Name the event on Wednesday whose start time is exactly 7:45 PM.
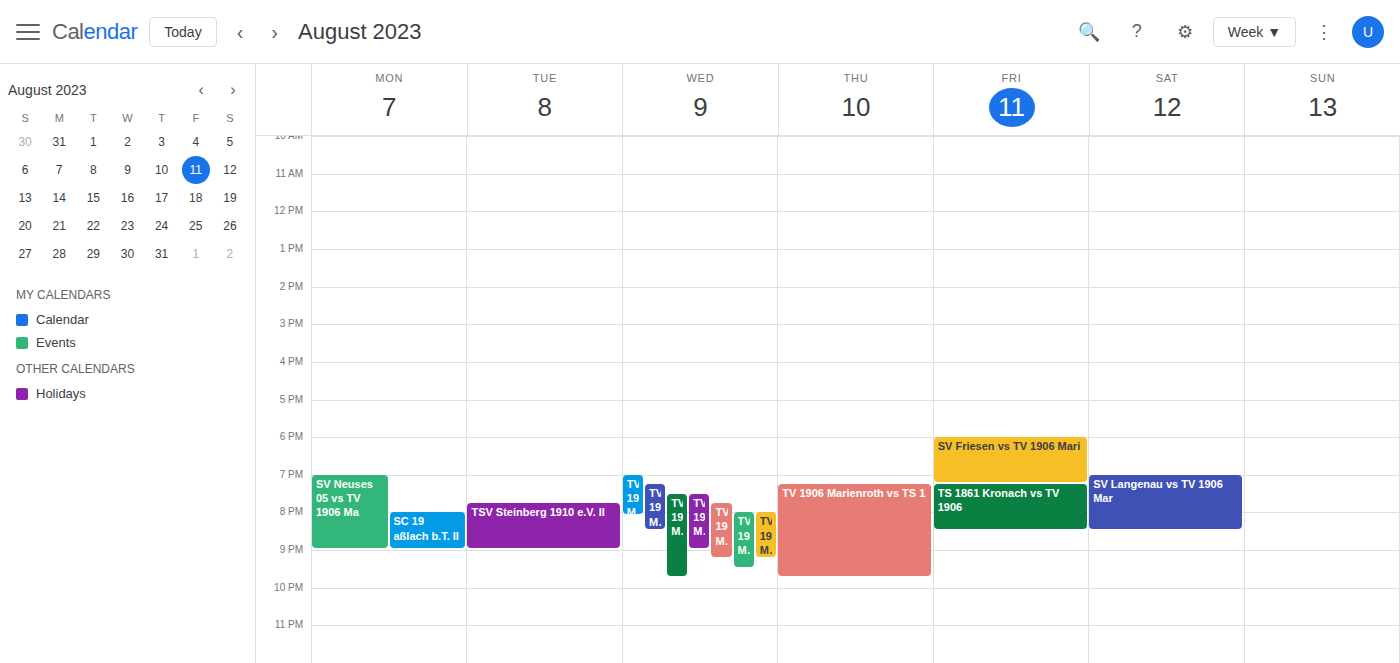
"TV 1906 Marienroth II vs T"